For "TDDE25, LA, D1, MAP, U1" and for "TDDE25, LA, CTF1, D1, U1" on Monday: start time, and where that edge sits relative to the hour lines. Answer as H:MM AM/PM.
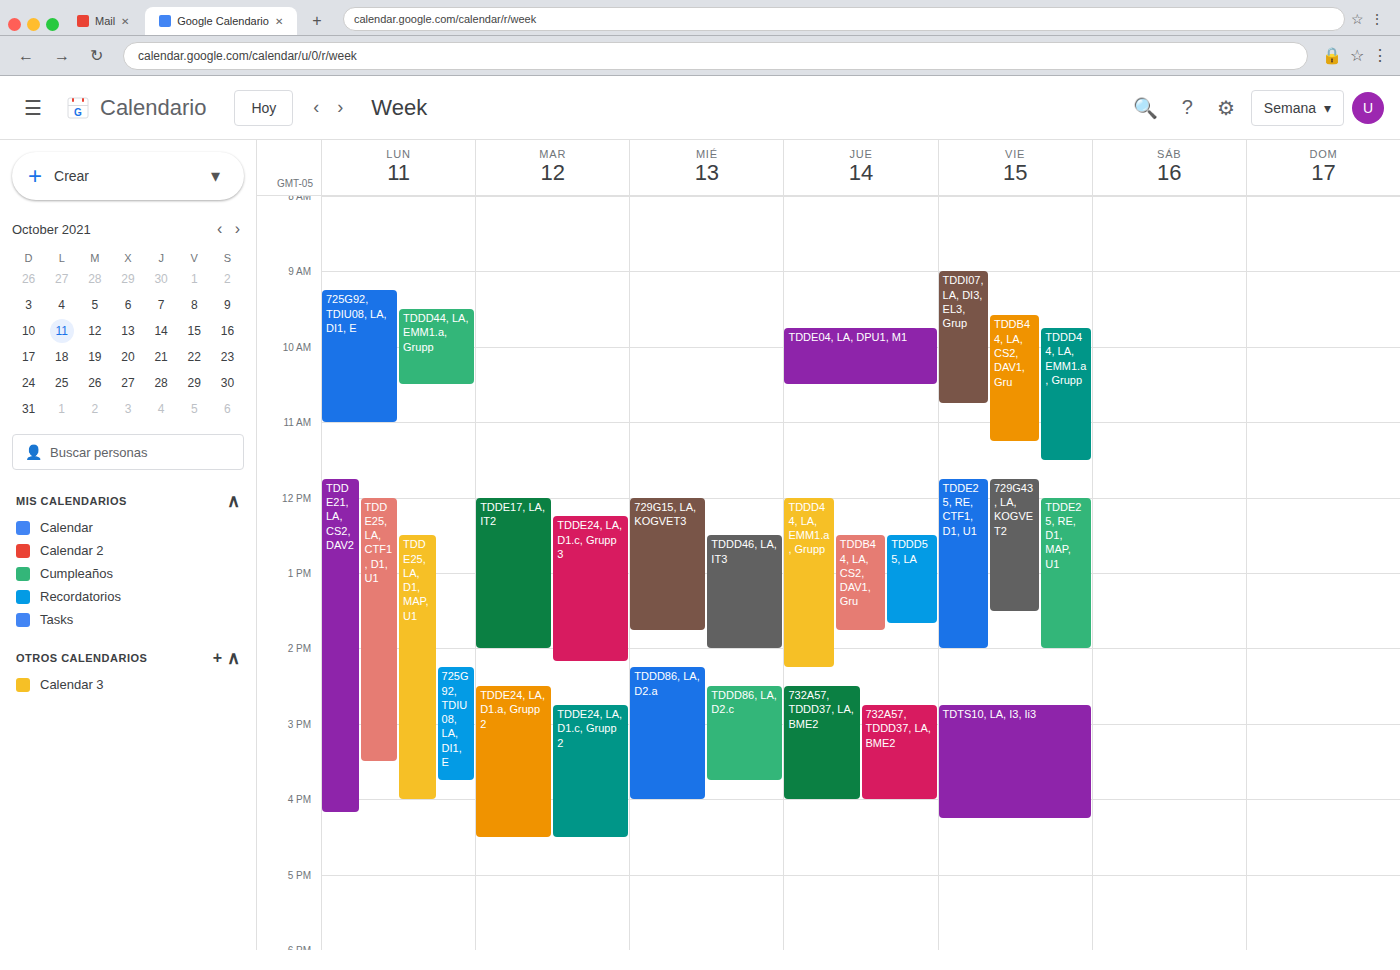
"TDDE25, LA, D1, MAP, U1": 12:30 PM, halfway between the 12 PM and 1 PM lines. "TDDE25, LA, CTF1, D1, U1": 12:00 PM, exactly on the 12 PM line.